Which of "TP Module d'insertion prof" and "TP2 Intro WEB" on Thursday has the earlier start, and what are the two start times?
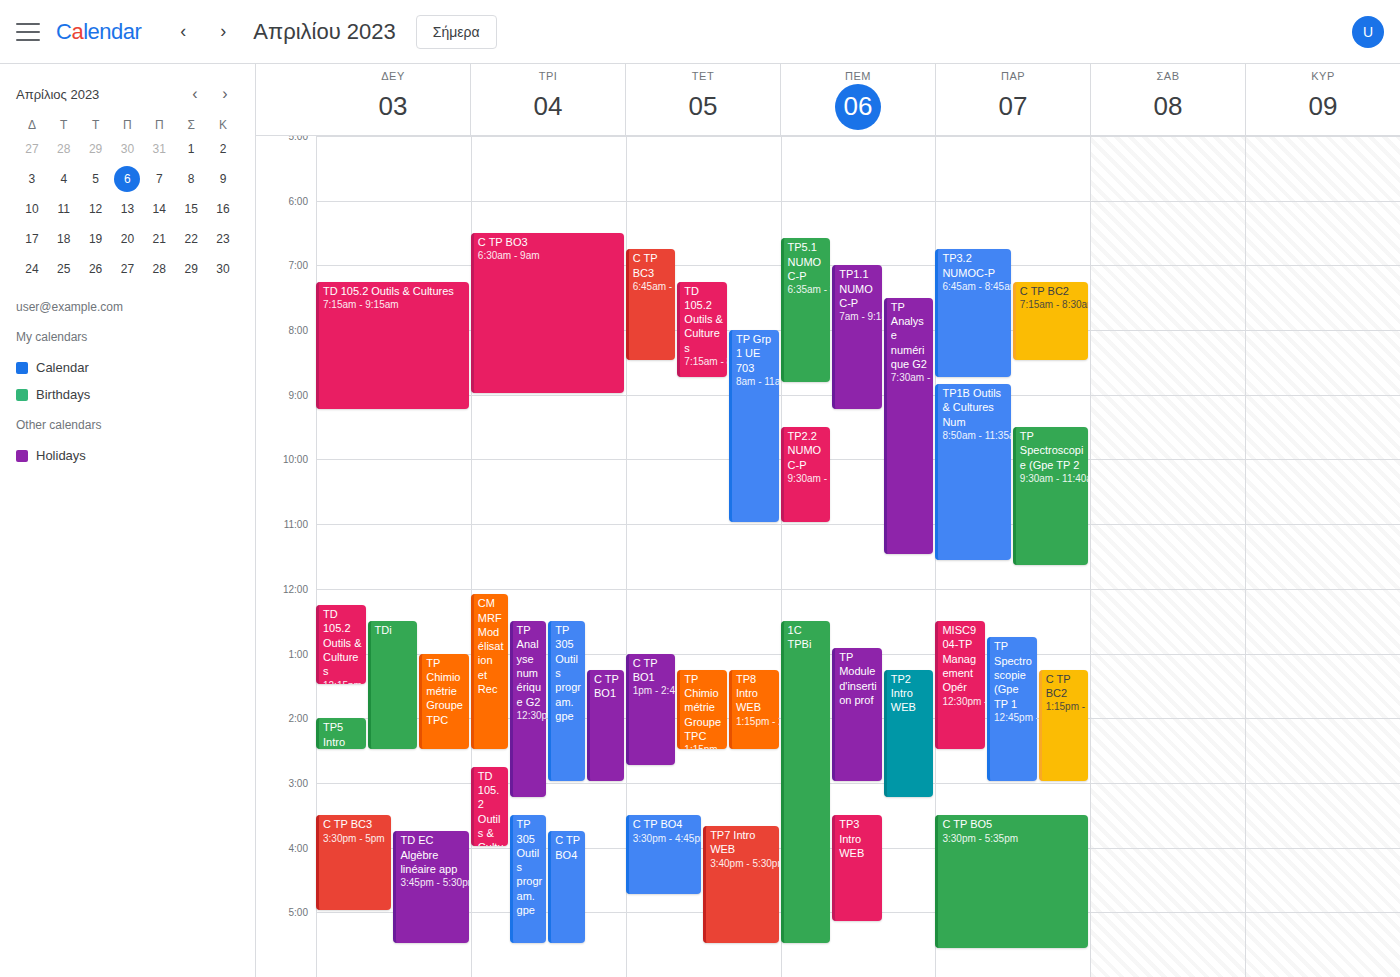
"TP Module d'insertion prof" 12:55 PM; "TP2 Intro WEB" 1:15 PM.